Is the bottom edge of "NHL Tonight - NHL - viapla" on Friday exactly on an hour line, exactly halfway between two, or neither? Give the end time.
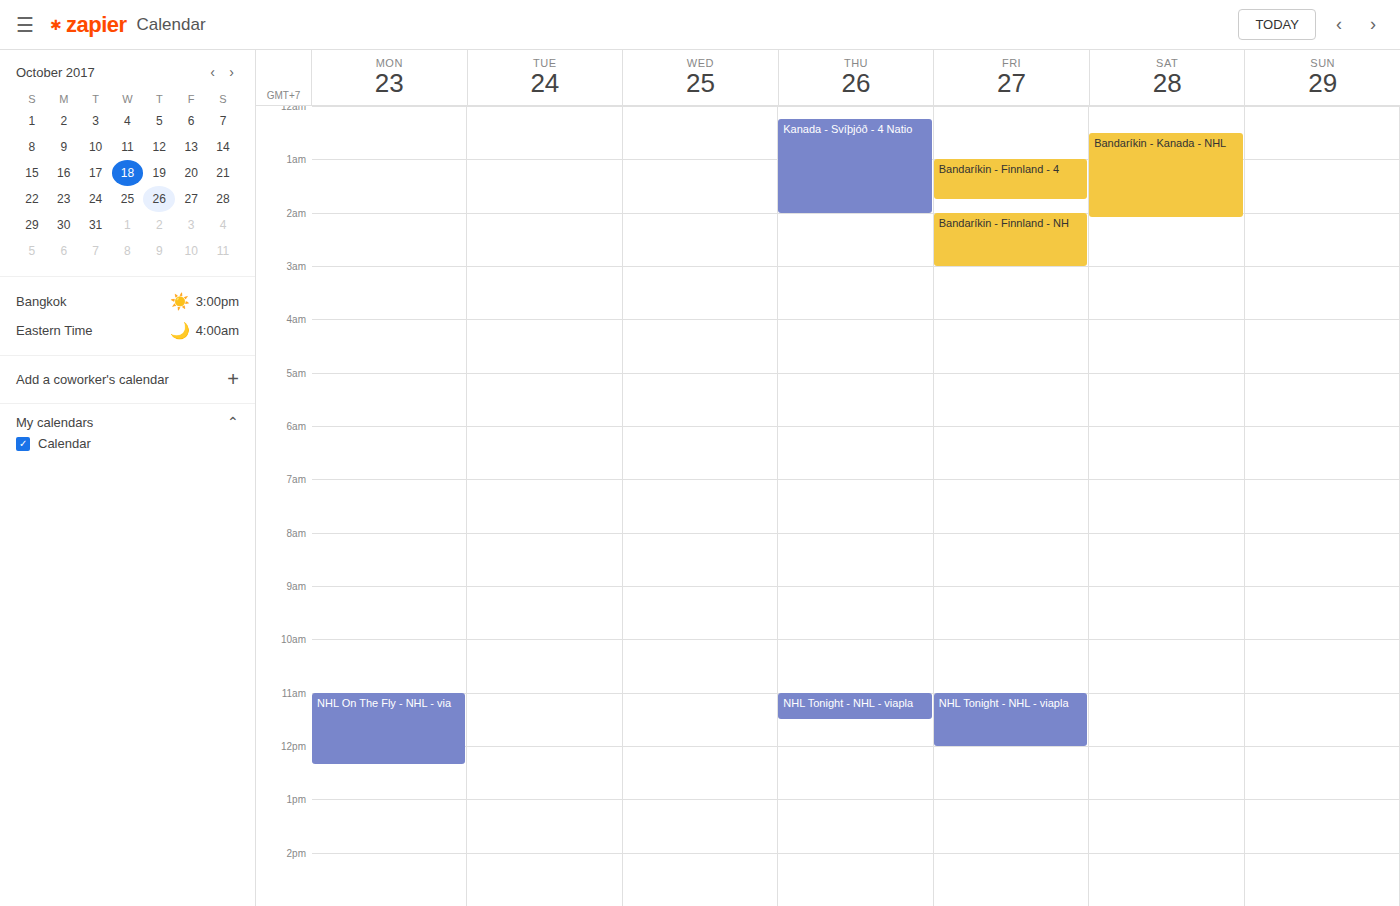
12:00 PM -- exactly on the 12 PM line.